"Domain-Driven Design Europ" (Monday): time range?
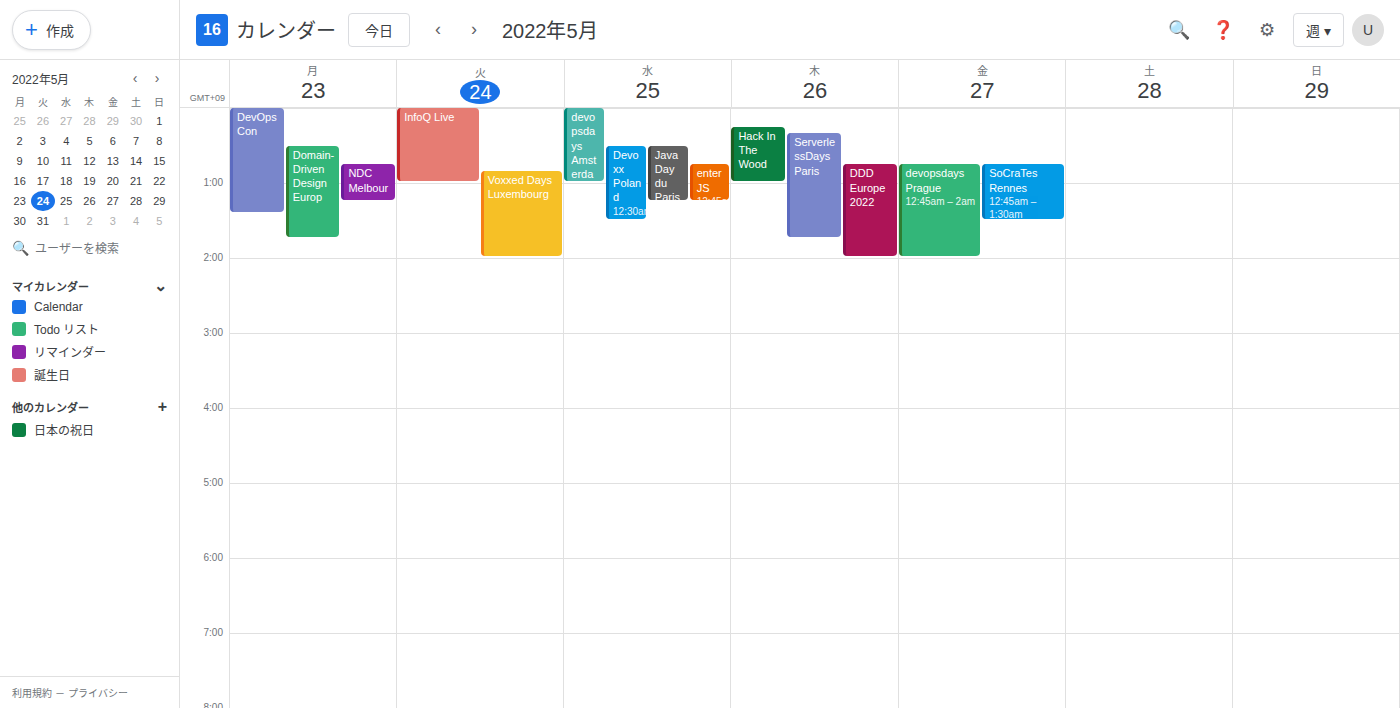
12:30 AM to 1:45 AM